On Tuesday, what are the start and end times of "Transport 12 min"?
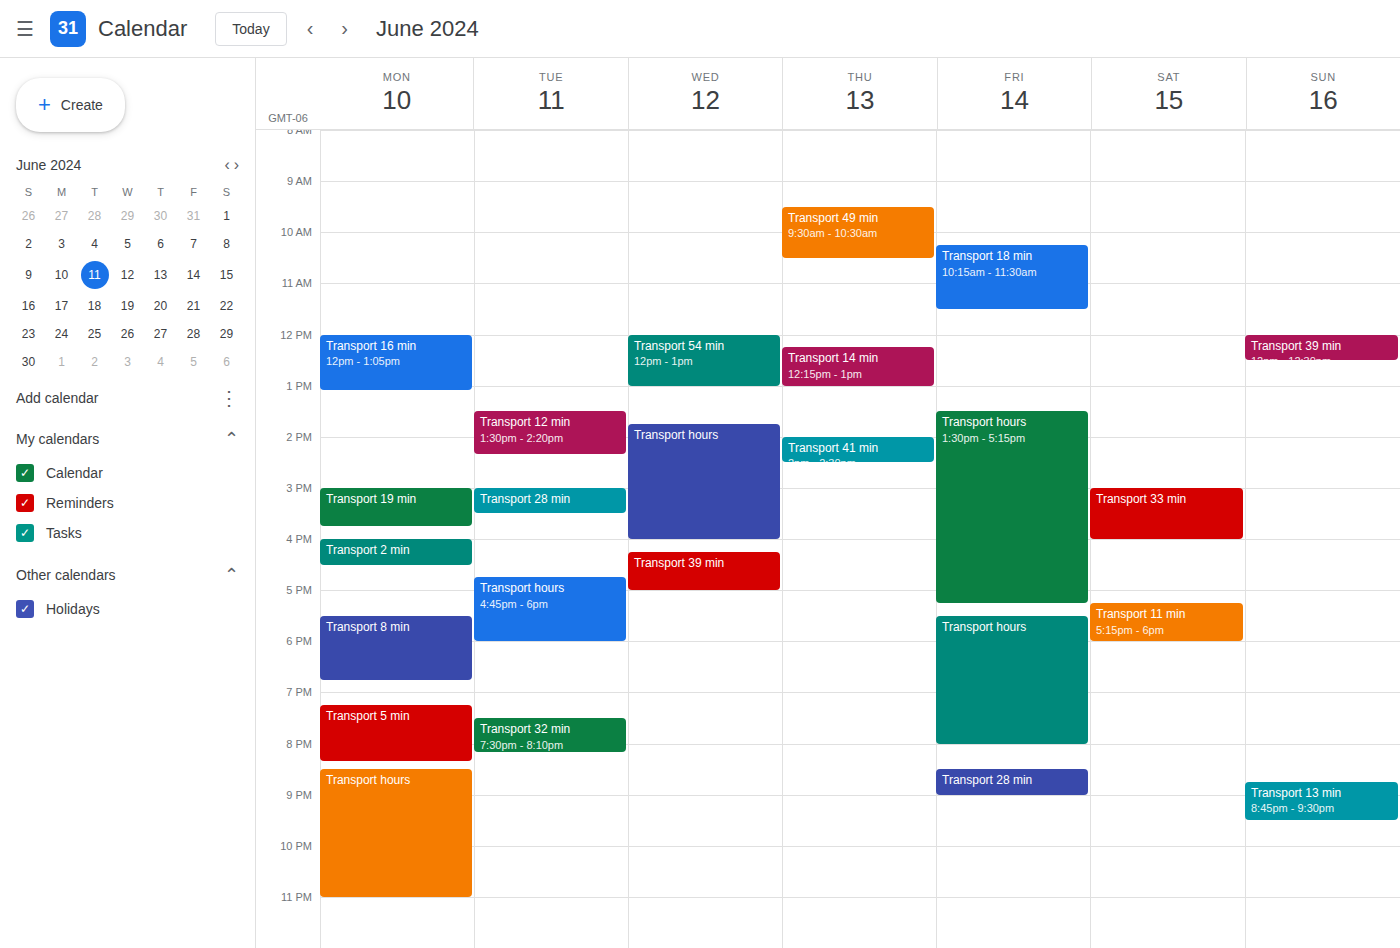
1:30 PM to 2:20 PM